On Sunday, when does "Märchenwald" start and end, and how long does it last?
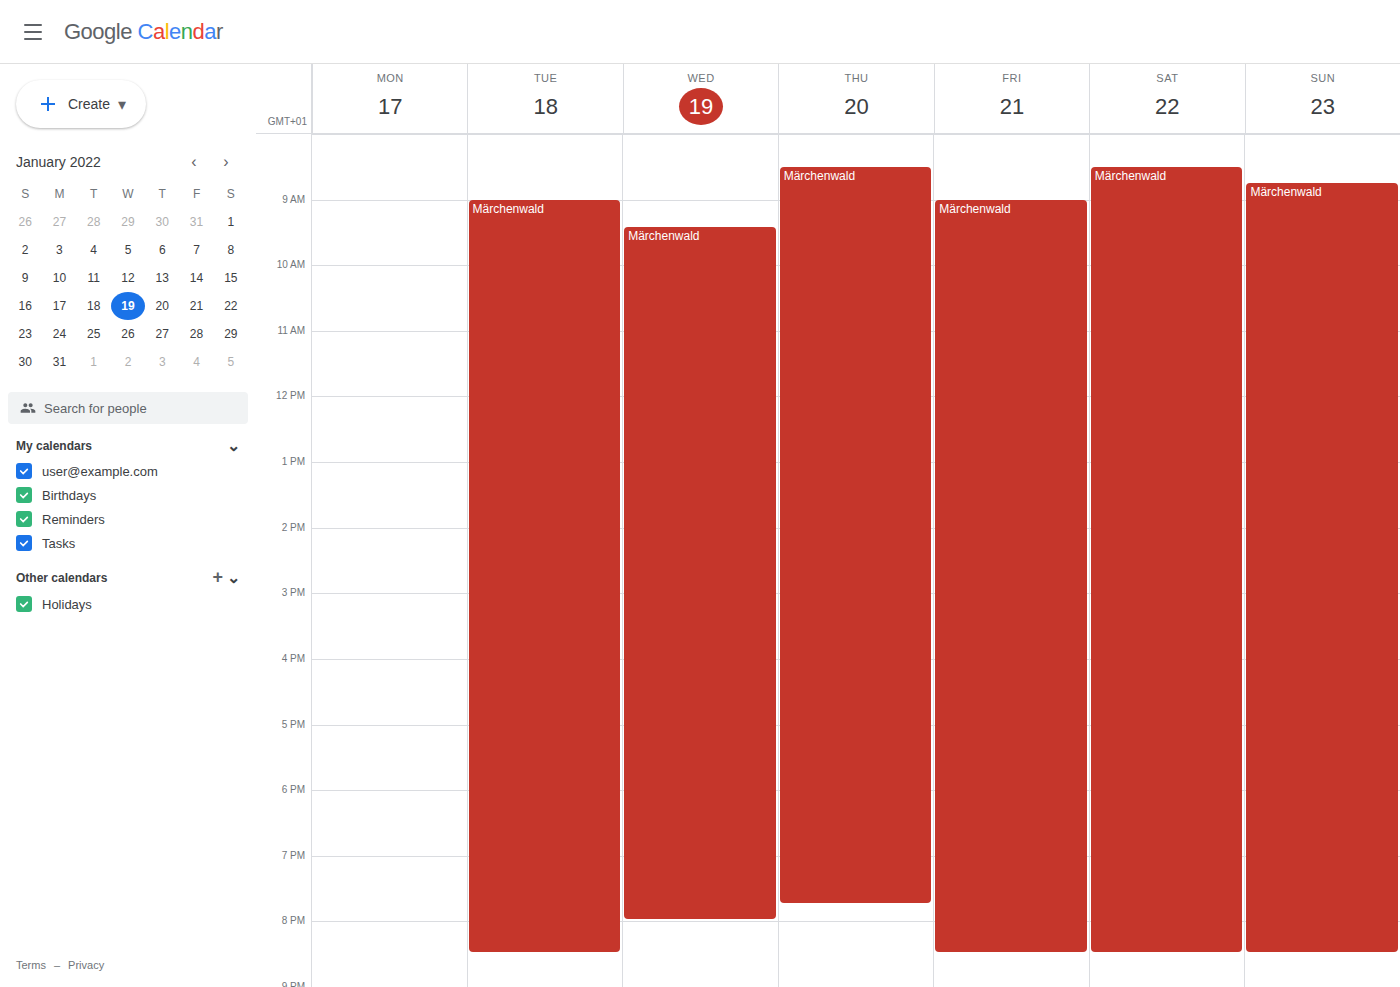
8:45 AM to 8:30 PM, 11 hours 45 minutes